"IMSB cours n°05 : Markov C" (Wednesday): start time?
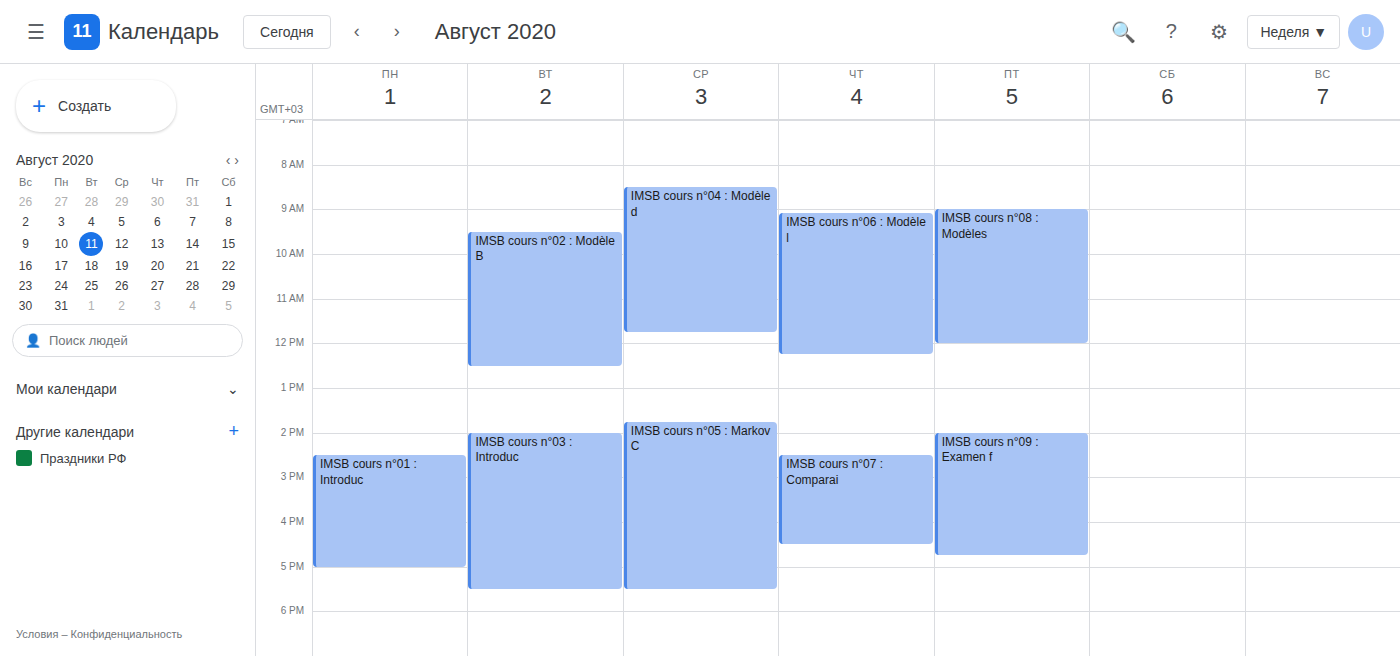
1:45 PM